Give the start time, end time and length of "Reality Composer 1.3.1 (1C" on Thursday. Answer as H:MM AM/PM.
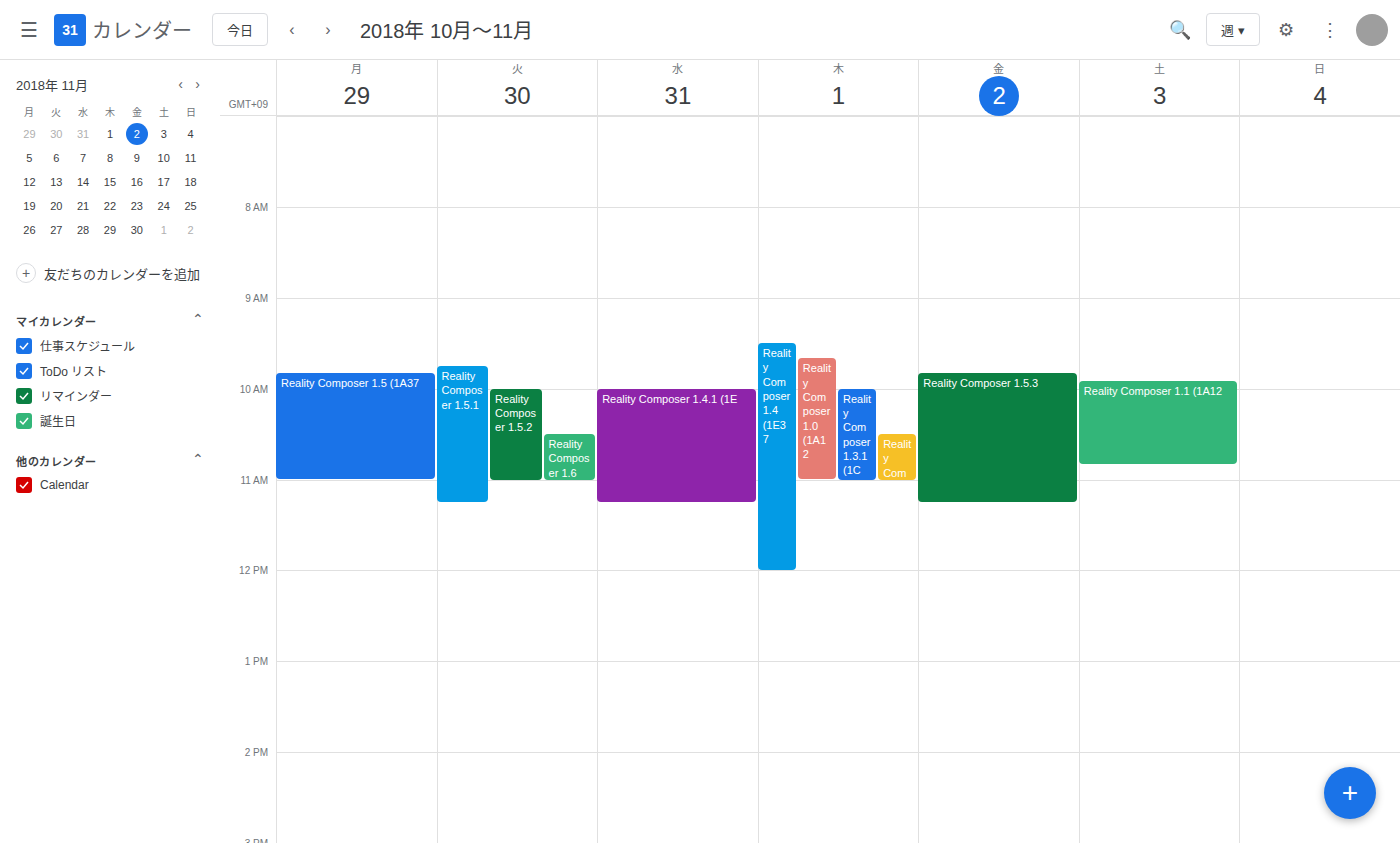
10:00 AM to 11:00 AM, 1 hour